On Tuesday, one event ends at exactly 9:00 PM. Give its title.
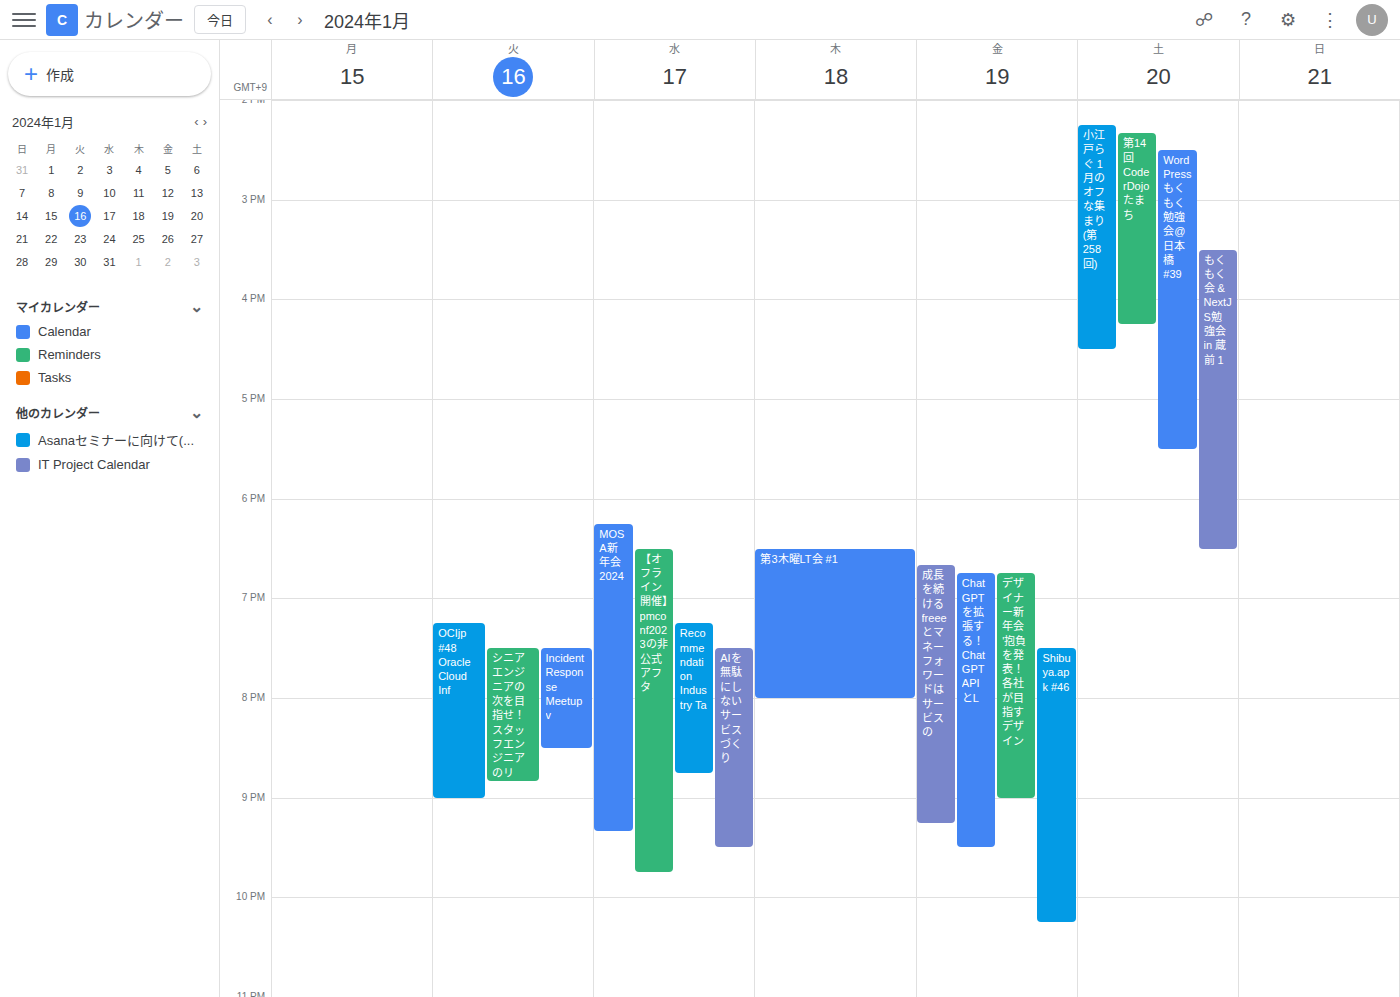
"OCIjp #48 Oracle Cloud Inf"